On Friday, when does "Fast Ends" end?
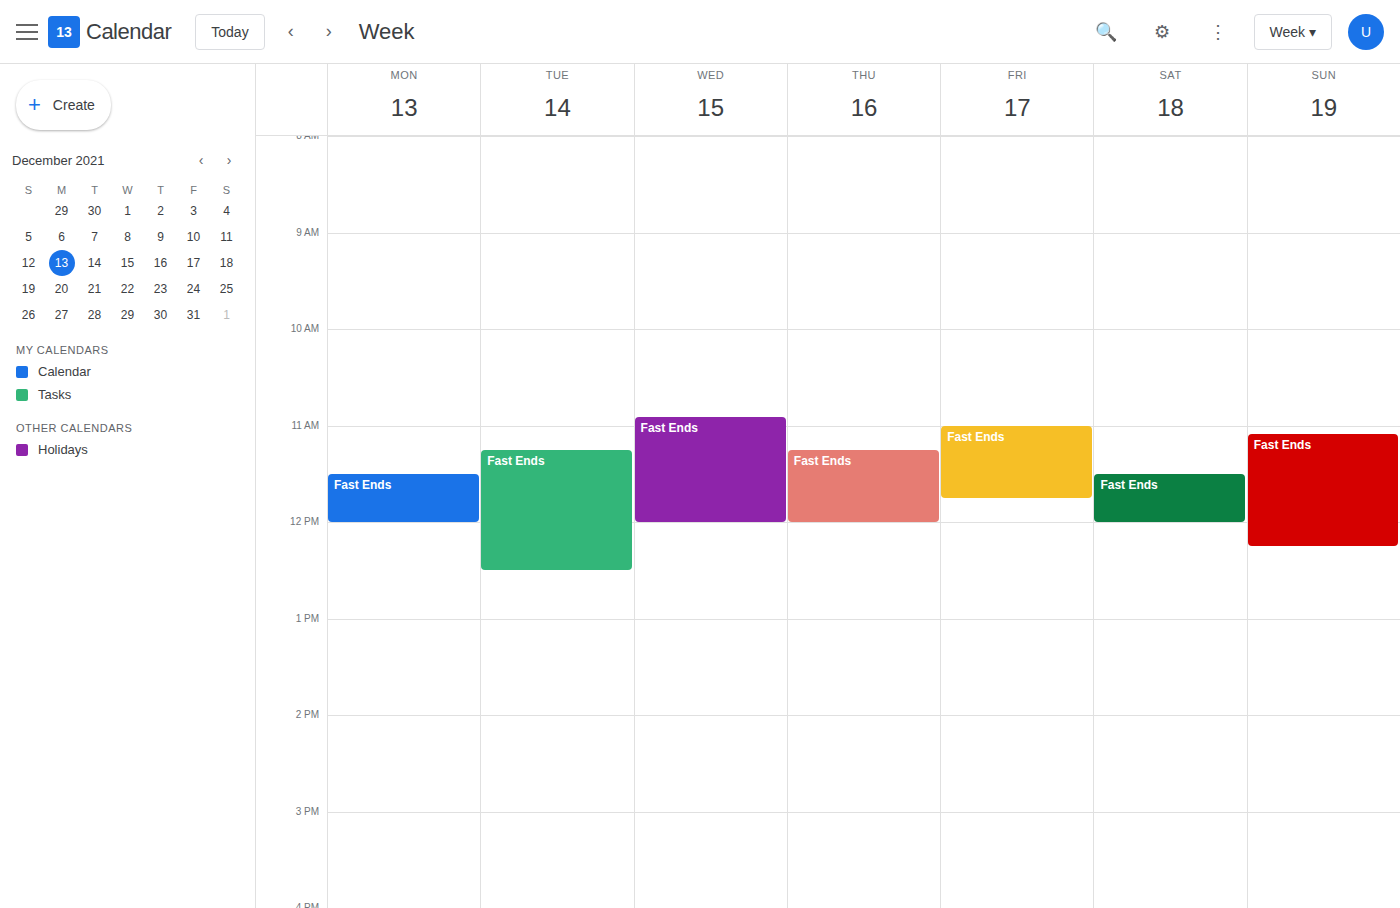
11:45 AM